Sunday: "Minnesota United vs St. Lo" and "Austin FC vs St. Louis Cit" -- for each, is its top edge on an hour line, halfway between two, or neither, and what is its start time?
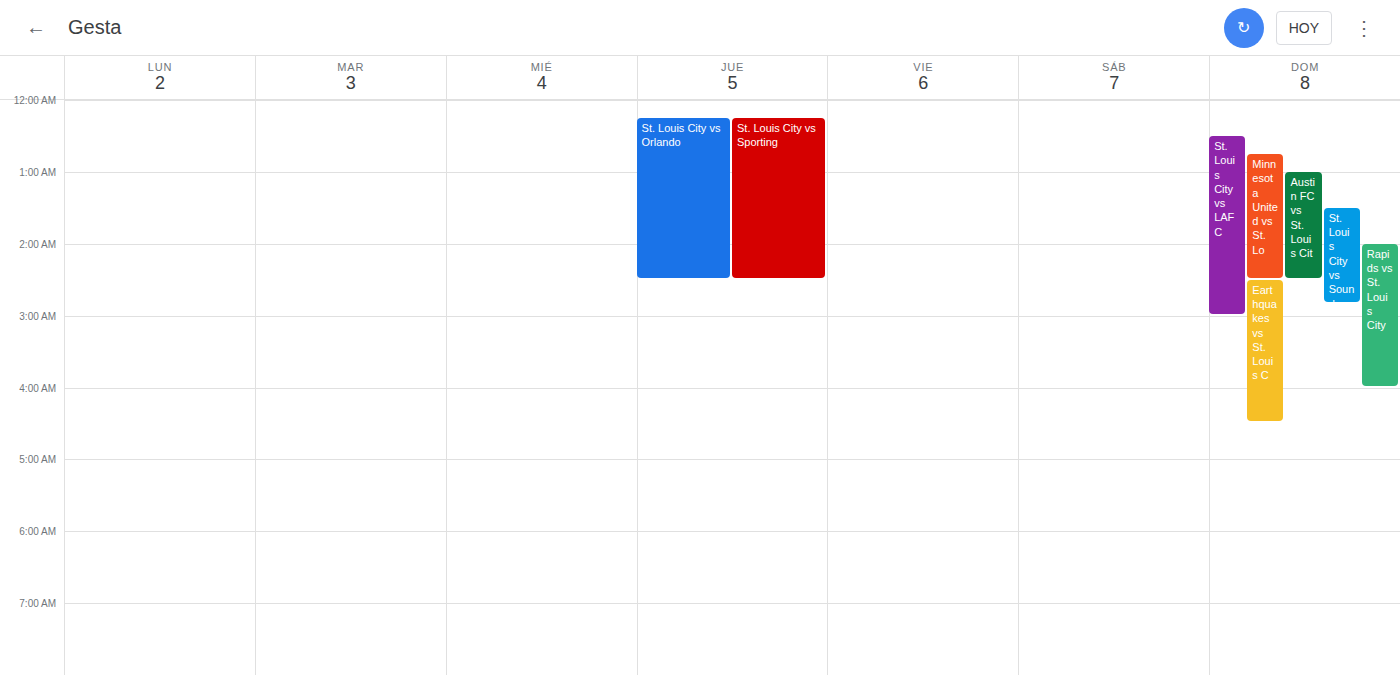
"Minnesota United vs St. Lo": 12:45 AM, neither: three quarters of the way from the 12 AM line to the 1 AM line. "Austin FC vs St. Louis Cit": 1:00 AM, exactly on the 1 AM line.